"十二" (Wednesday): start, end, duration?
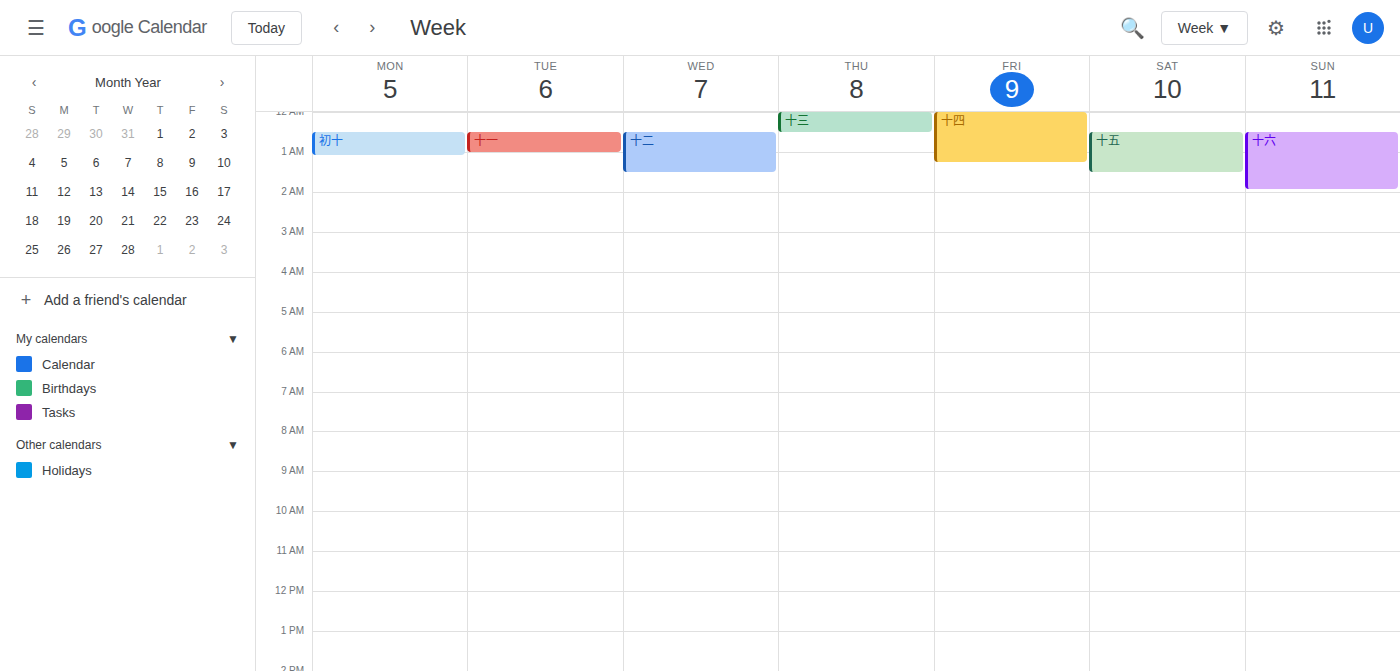
12:30 AM to 1:30 AM, 1 hour